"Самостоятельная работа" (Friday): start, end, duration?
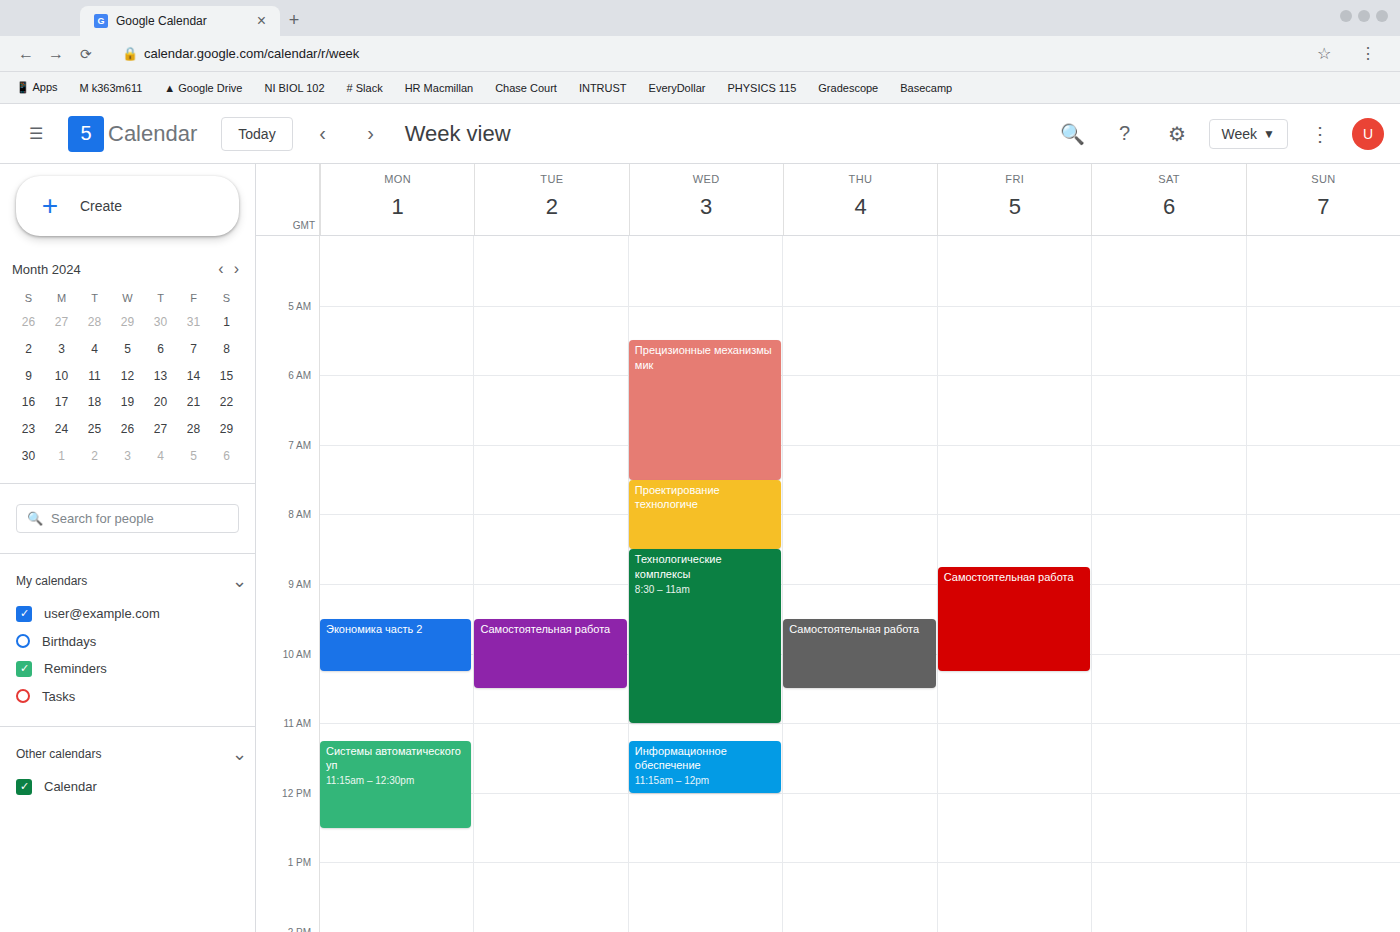
8:45 AM to 10:15 AM, 1 hour 30 minutes